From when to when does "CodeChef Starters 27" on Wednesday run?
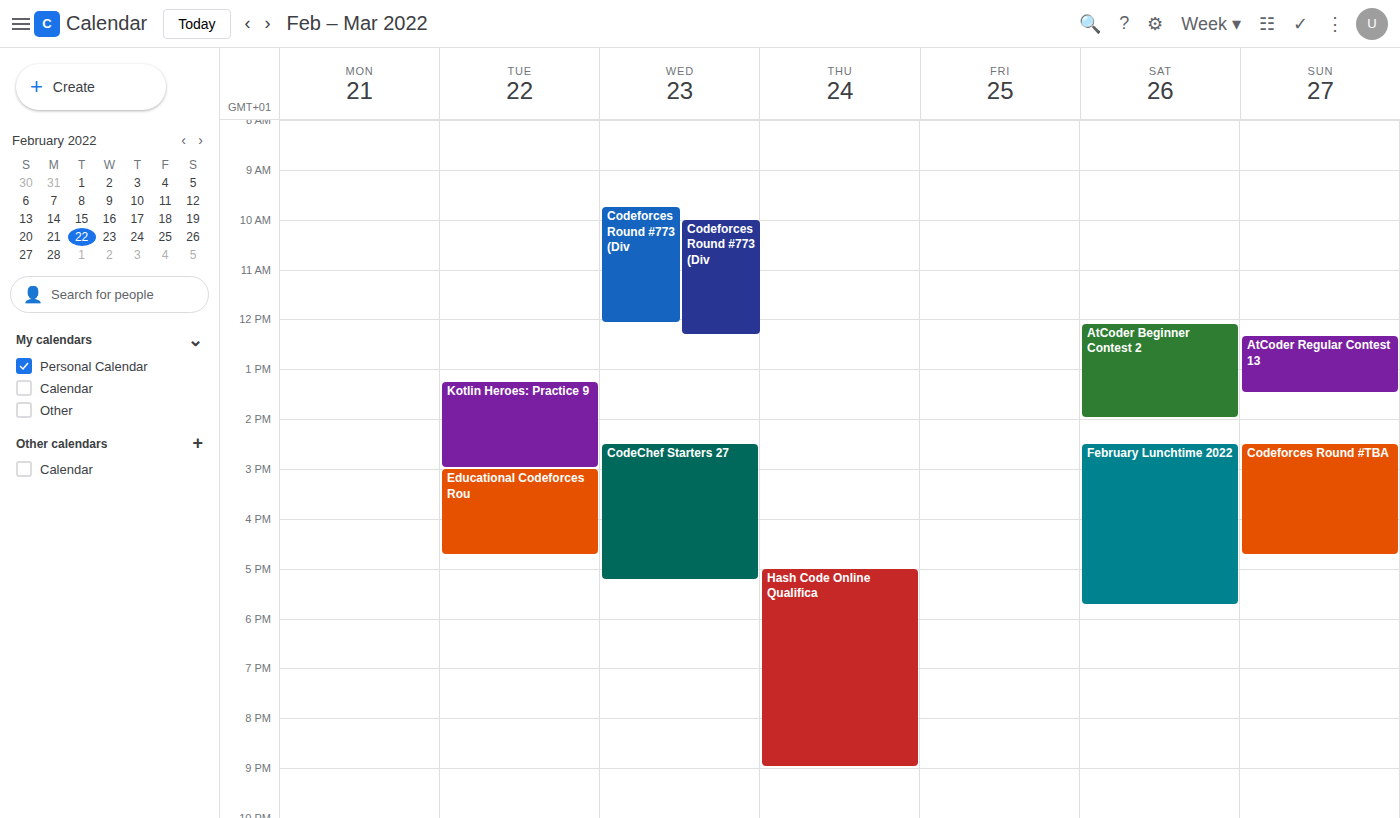
2:30 PM to 5:15 PM